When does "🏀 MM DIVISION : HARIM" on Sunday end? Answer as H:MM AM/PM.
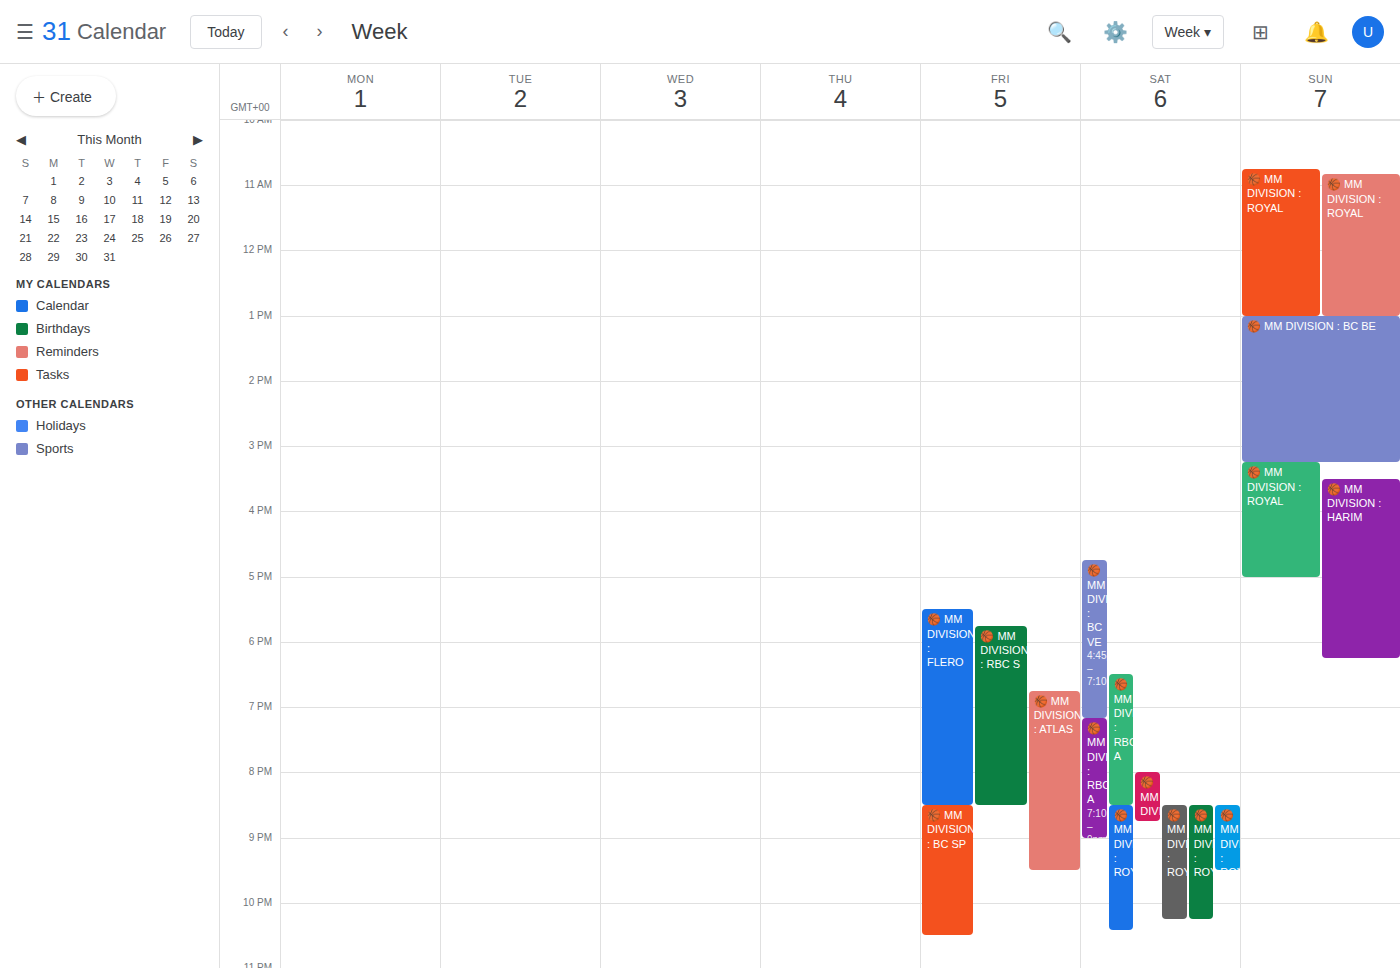
6:15 PM